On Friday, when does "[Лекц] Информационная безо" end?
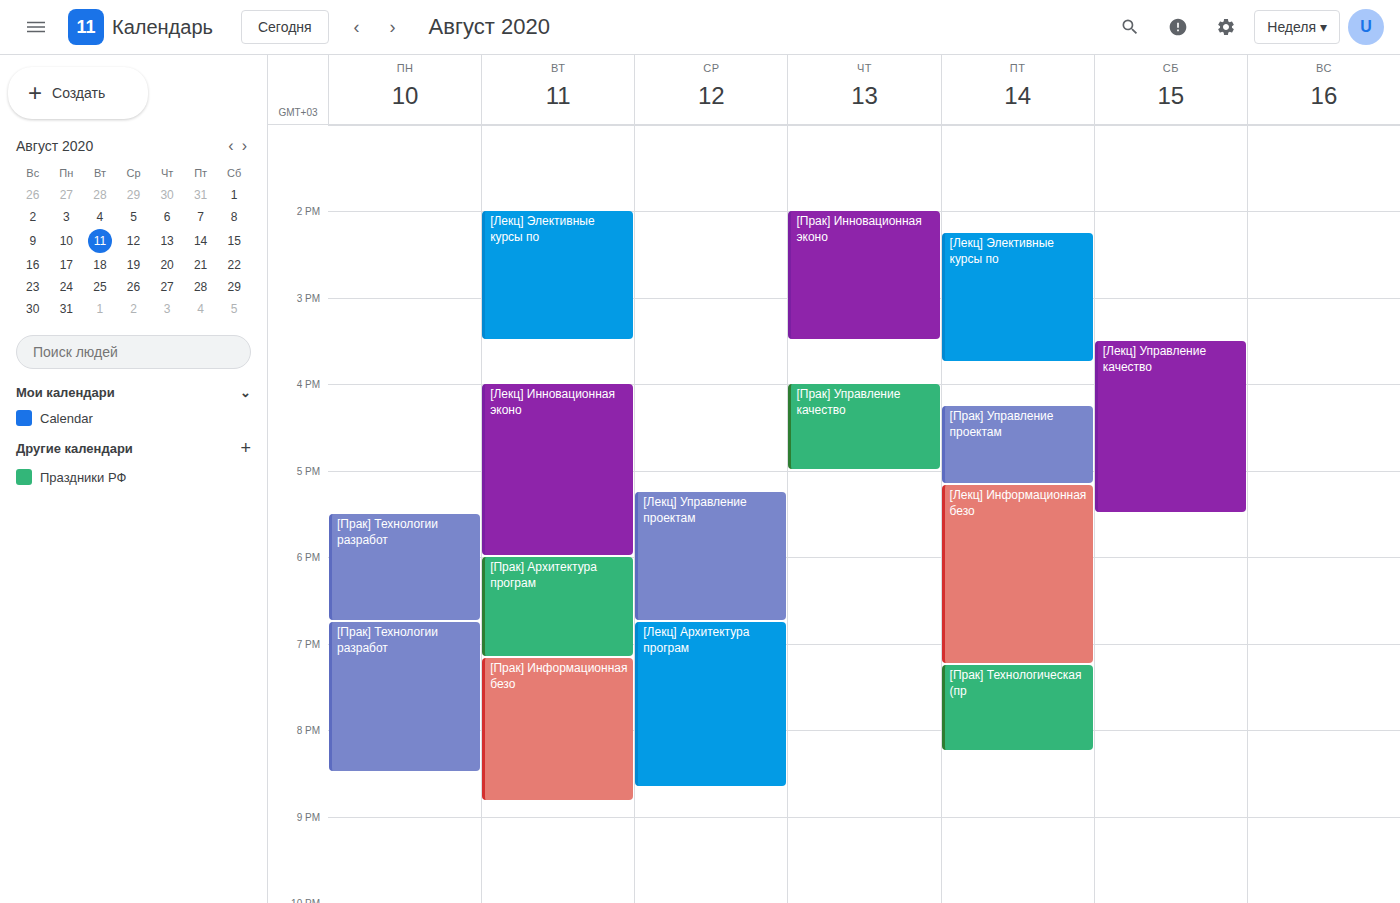
7:15 PM